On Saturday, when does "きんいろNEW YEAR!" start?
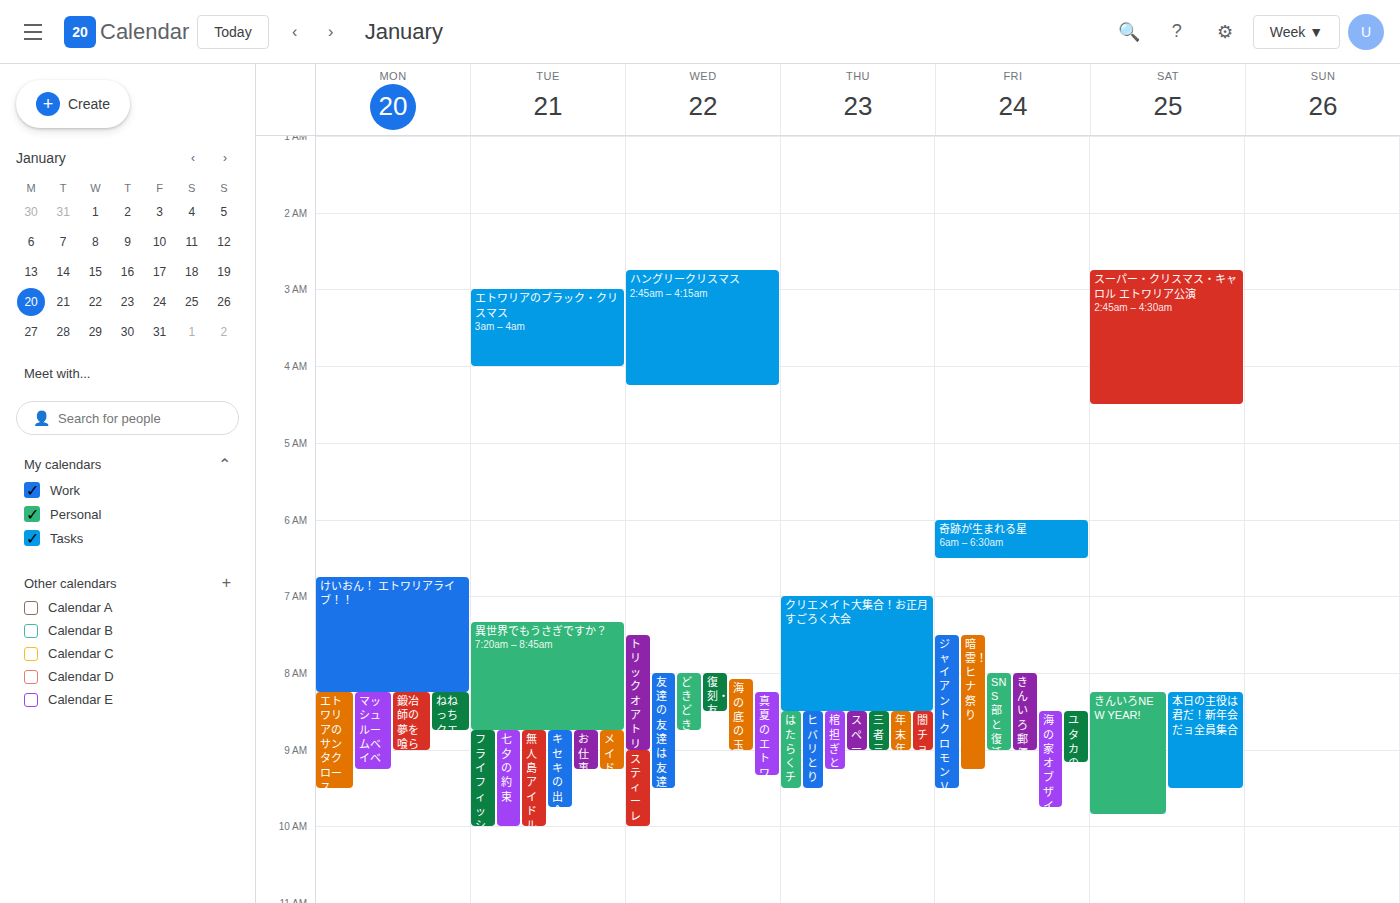
8:15 AM